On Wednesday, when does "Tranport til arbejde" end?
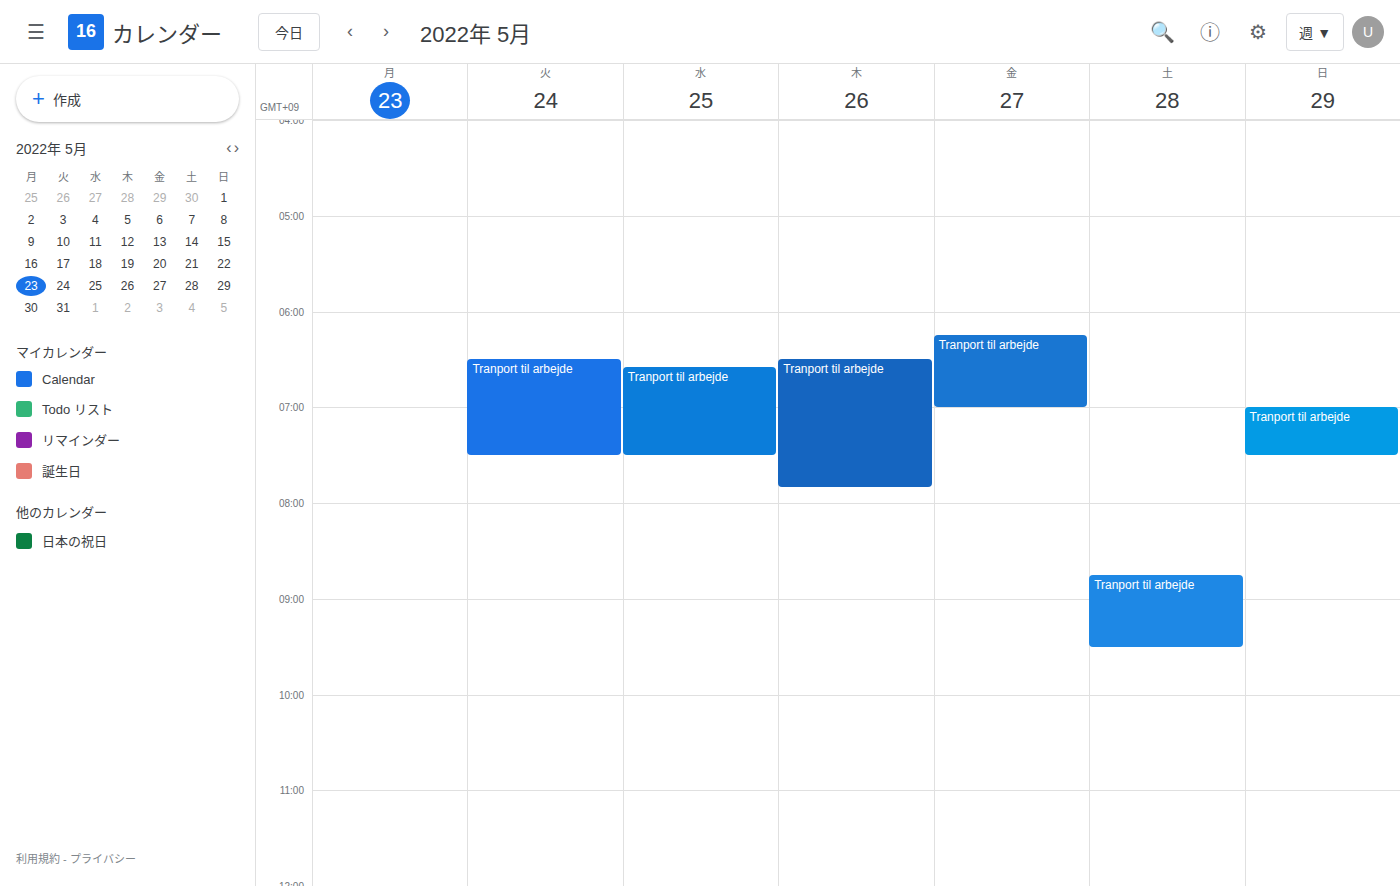
07:30